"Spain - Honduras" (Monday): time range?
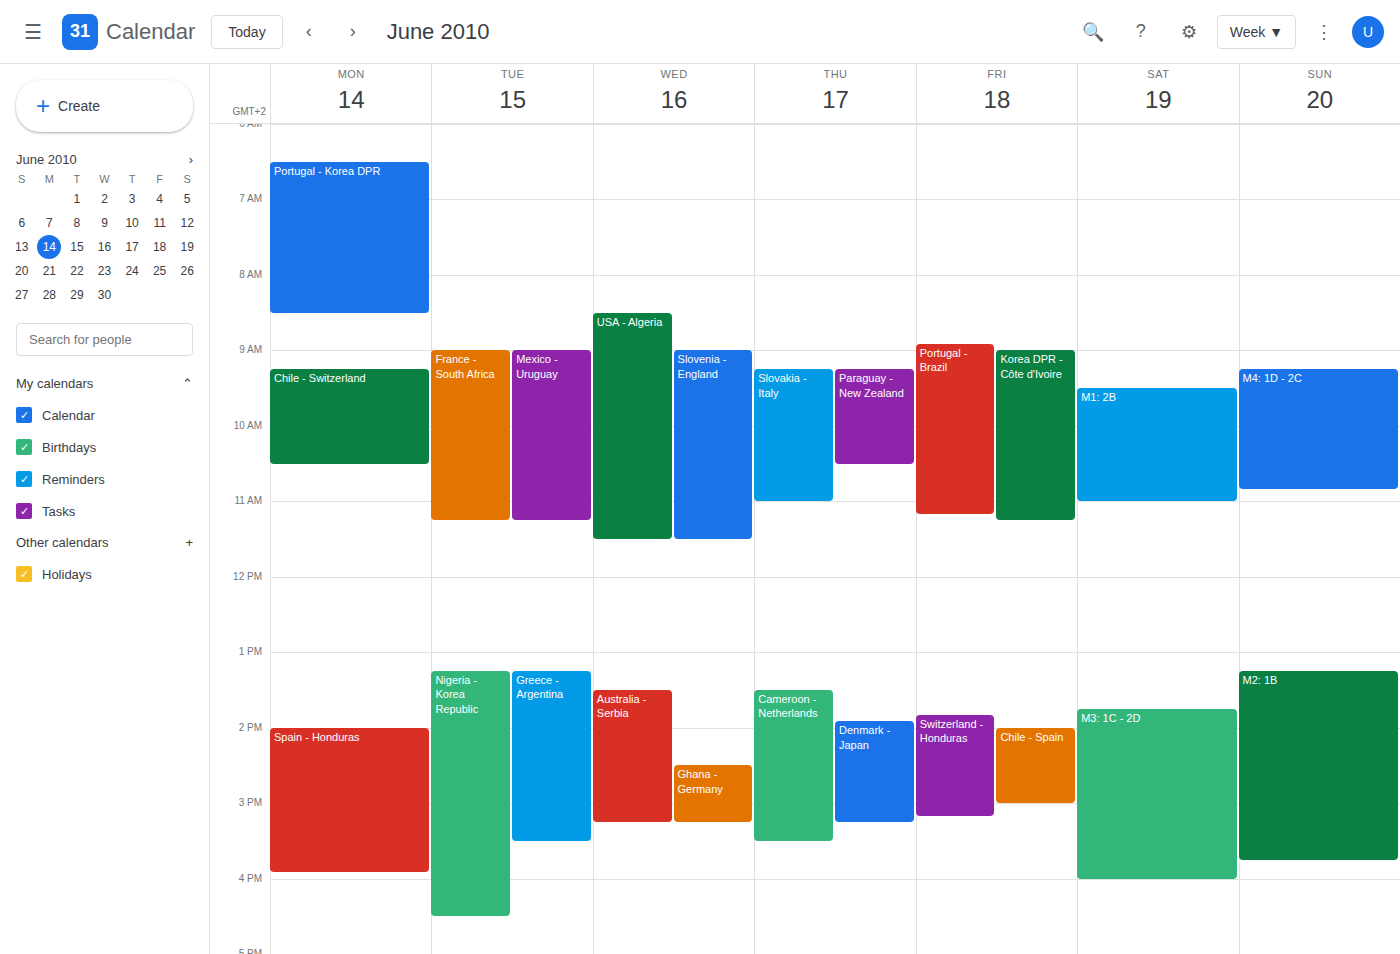
2:00 PM to 3:55 PM